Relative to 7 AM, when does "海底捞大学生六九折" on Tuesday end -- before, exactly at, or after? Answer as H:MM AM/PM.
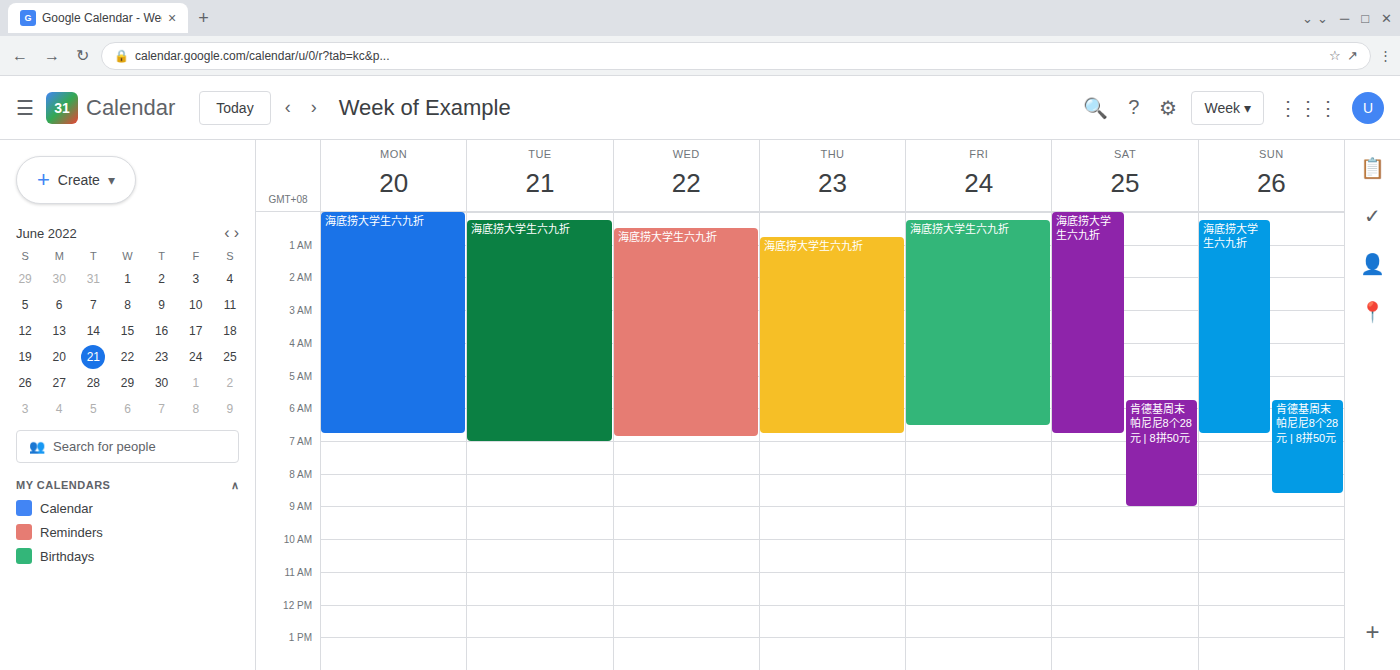
7:00 AM -- exactly at 7 AM, on the 7 AM line.